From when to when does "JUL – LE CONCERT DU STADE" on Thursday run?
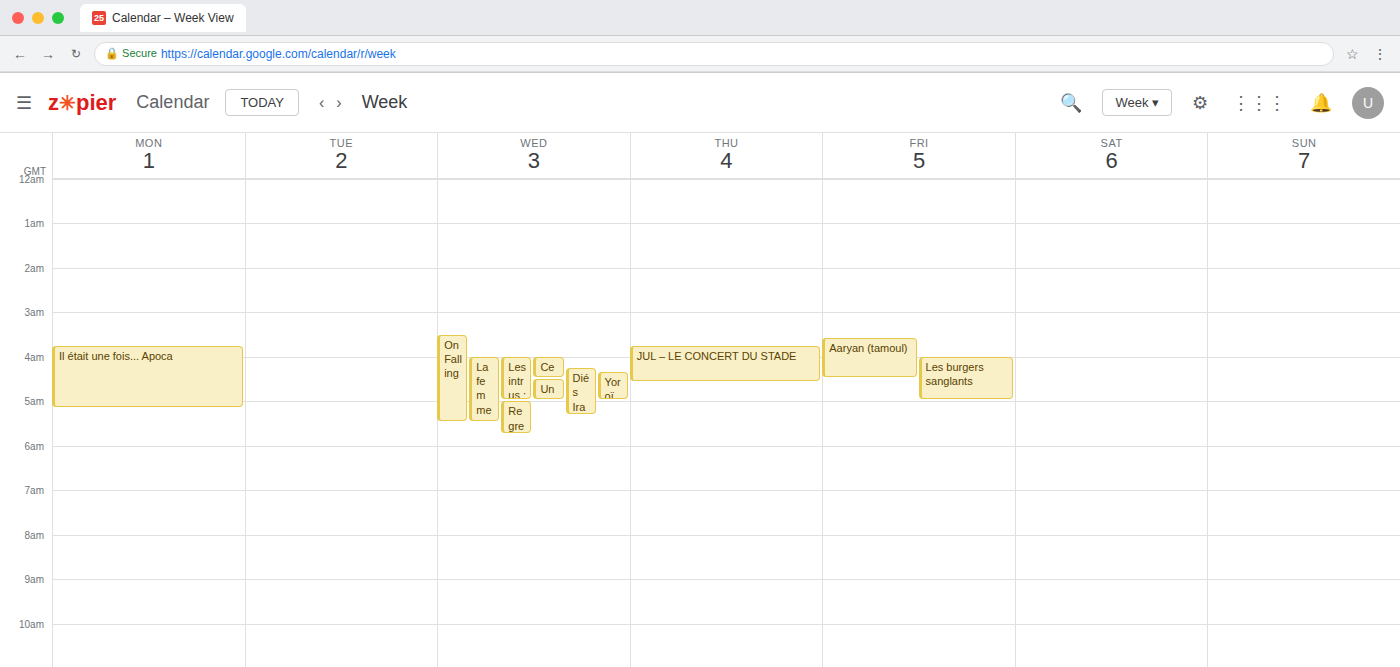
3:45 AM to 4:35 AM